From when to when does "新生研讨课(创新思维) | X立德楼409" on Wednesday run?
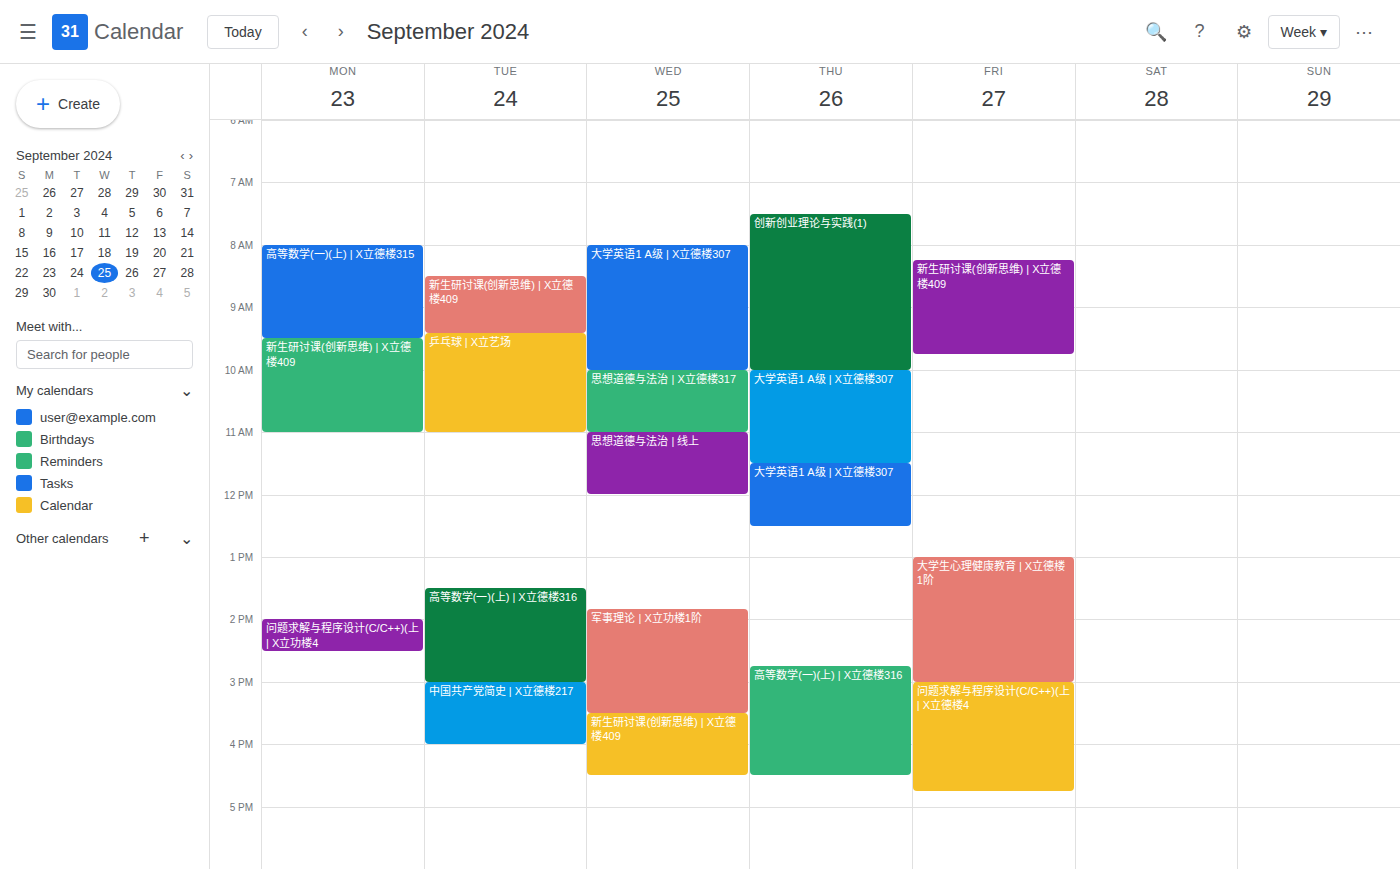
3:30 PM to 4:30 PM